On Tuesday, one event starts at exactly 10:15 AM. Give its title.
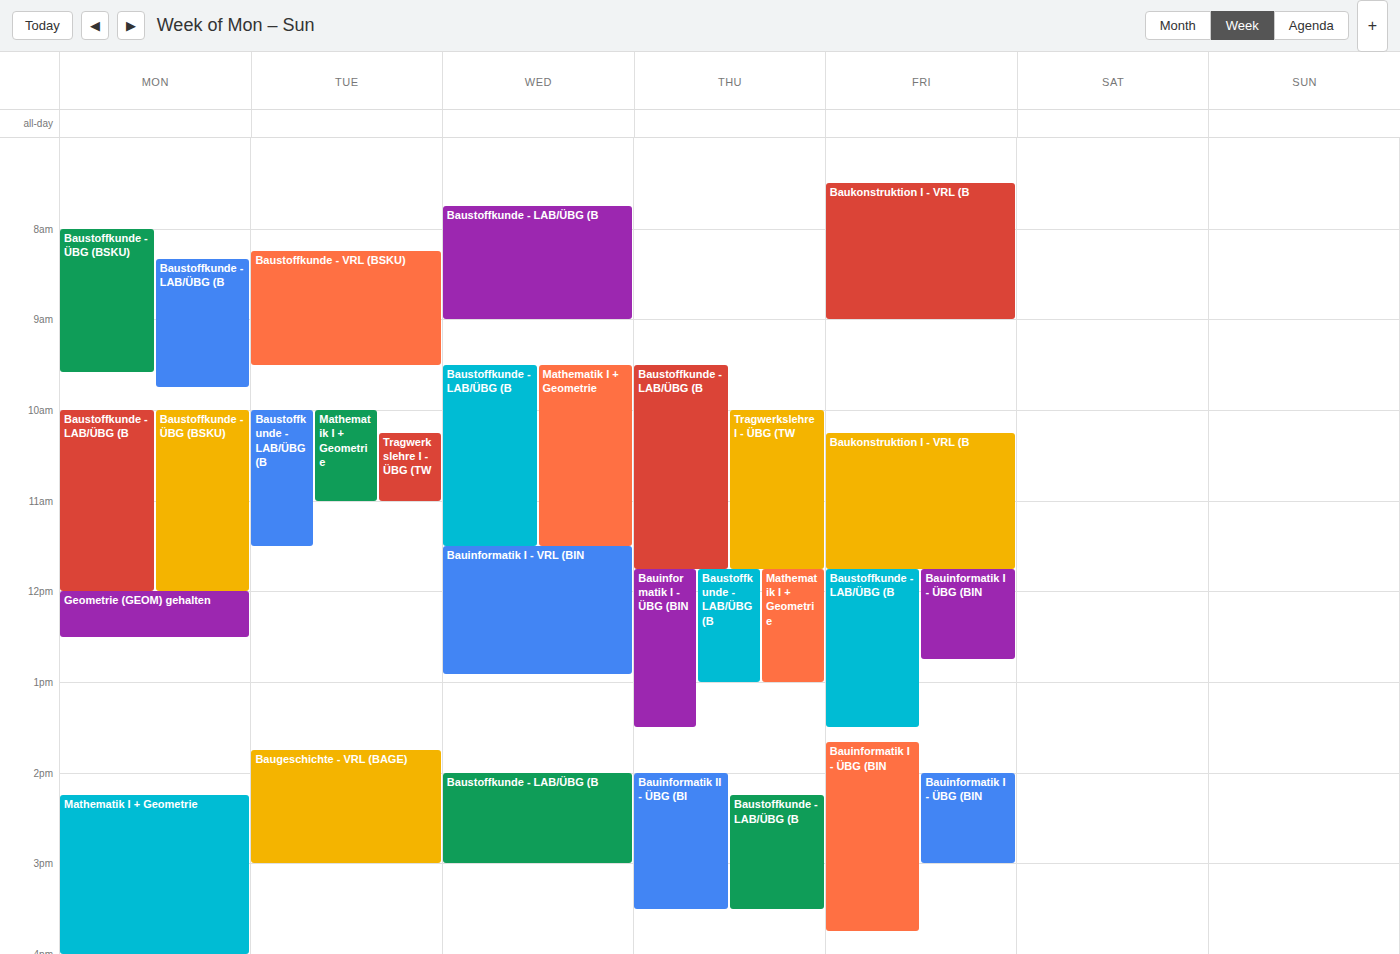
"Tragwerkslehre I - ÜBG (TW"